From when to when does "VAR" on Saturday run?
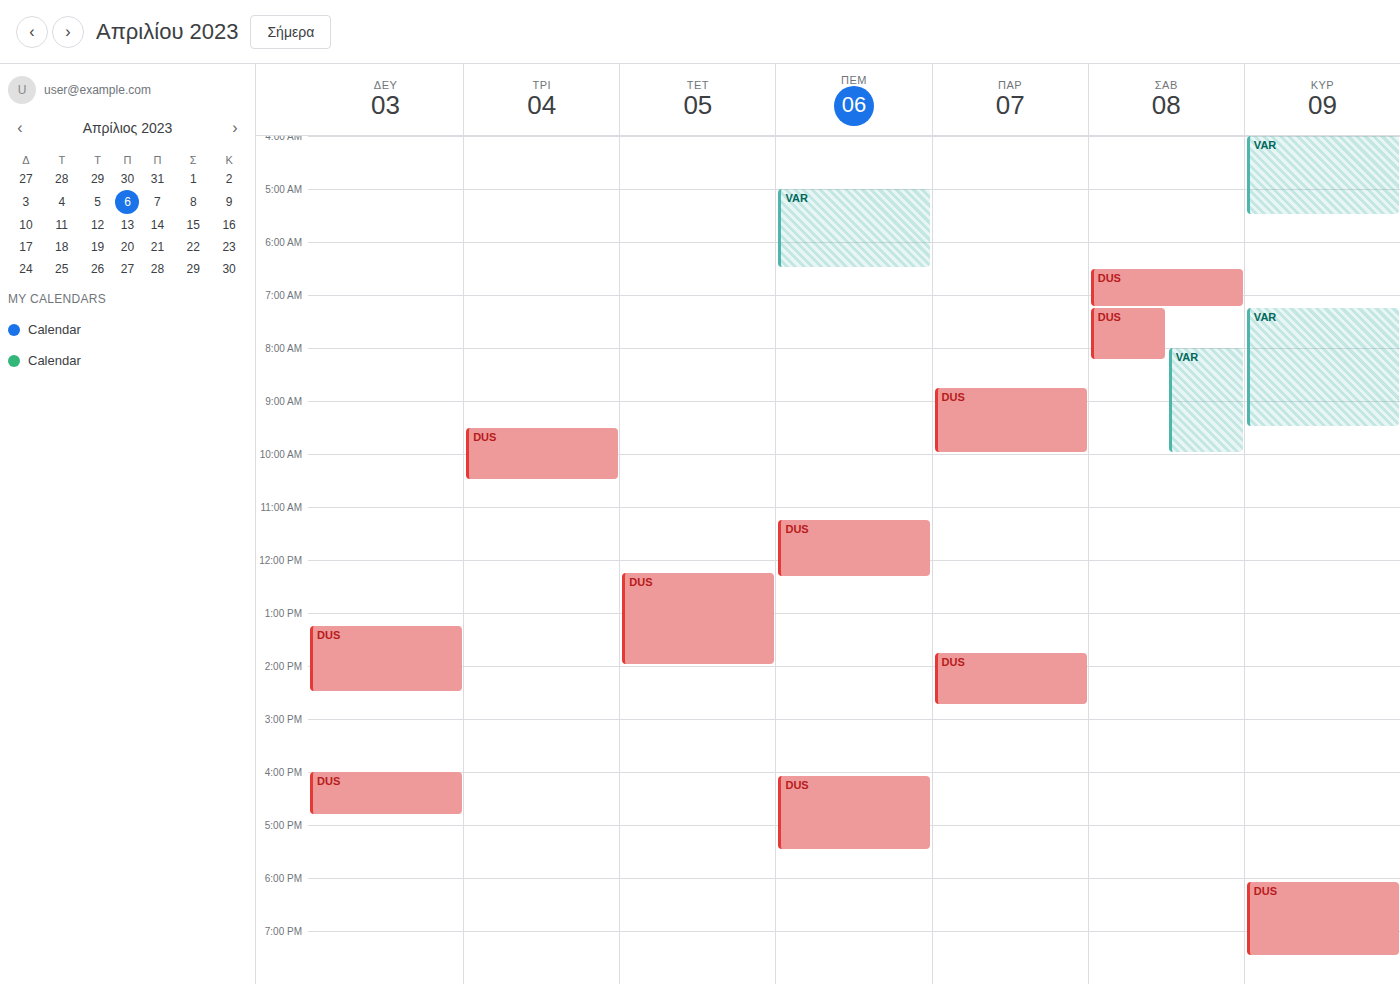
8:00 AM to 10:00 AM